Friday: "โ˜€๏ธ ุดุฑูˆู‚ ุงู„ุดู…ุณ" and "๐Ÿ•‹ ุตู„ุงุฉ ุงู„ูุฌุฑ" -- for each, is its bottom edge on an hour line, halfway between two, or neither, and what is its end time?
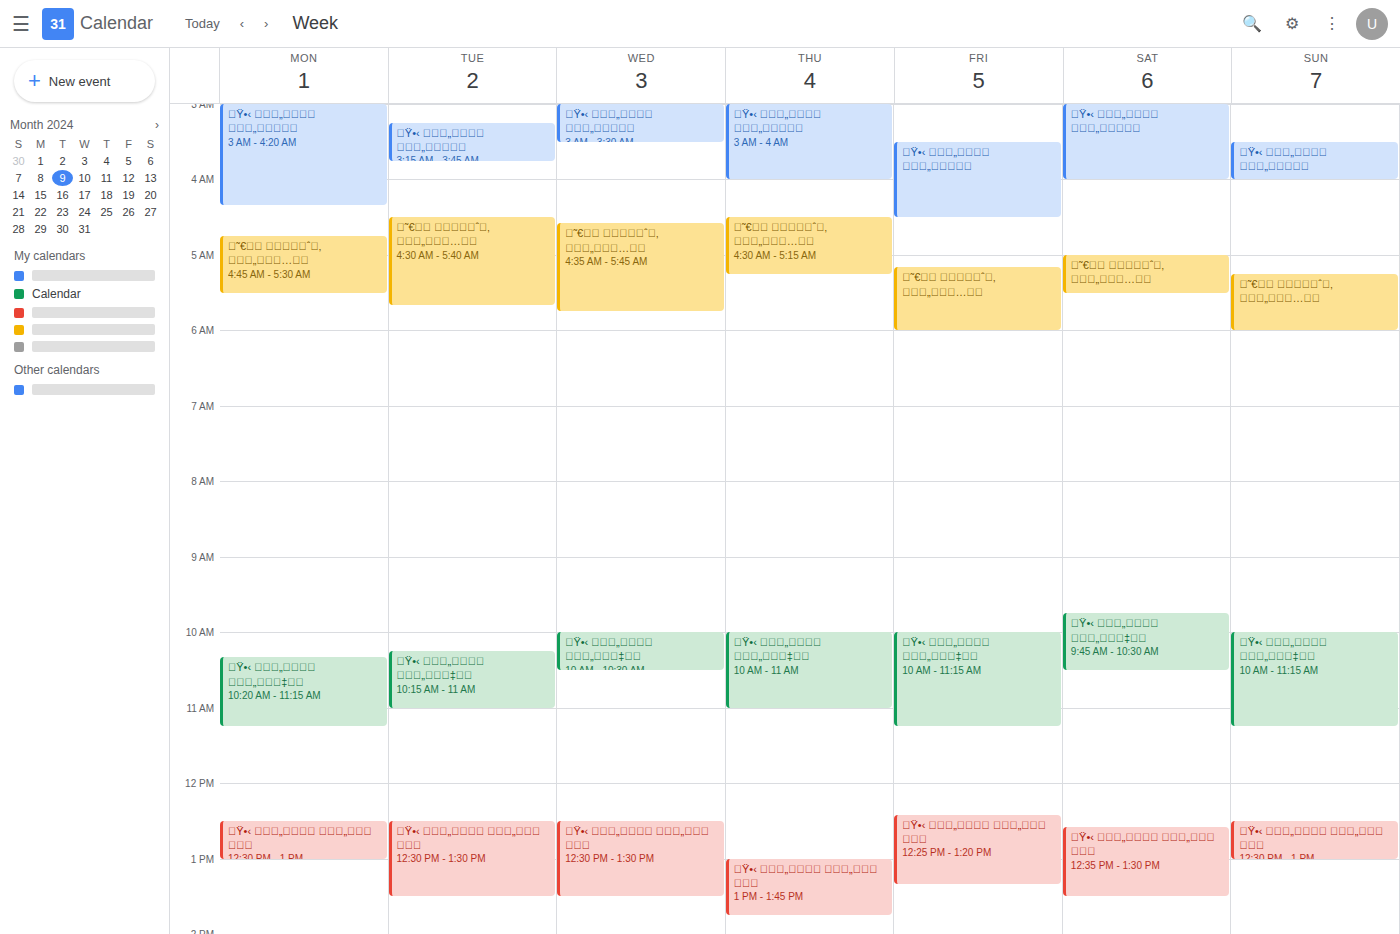
"โ˜€๏ธ ุดุฑูˆู‚ ุงู„ุดู…ุณ": 6:00 AM, exactly on the 6 AM line. "๐Ÿ•‹ ุตู„ุงุฉ ุงู„ูุฌุฑ": 4:30 AM, halfway between the 4 AM and 5 AM lines.